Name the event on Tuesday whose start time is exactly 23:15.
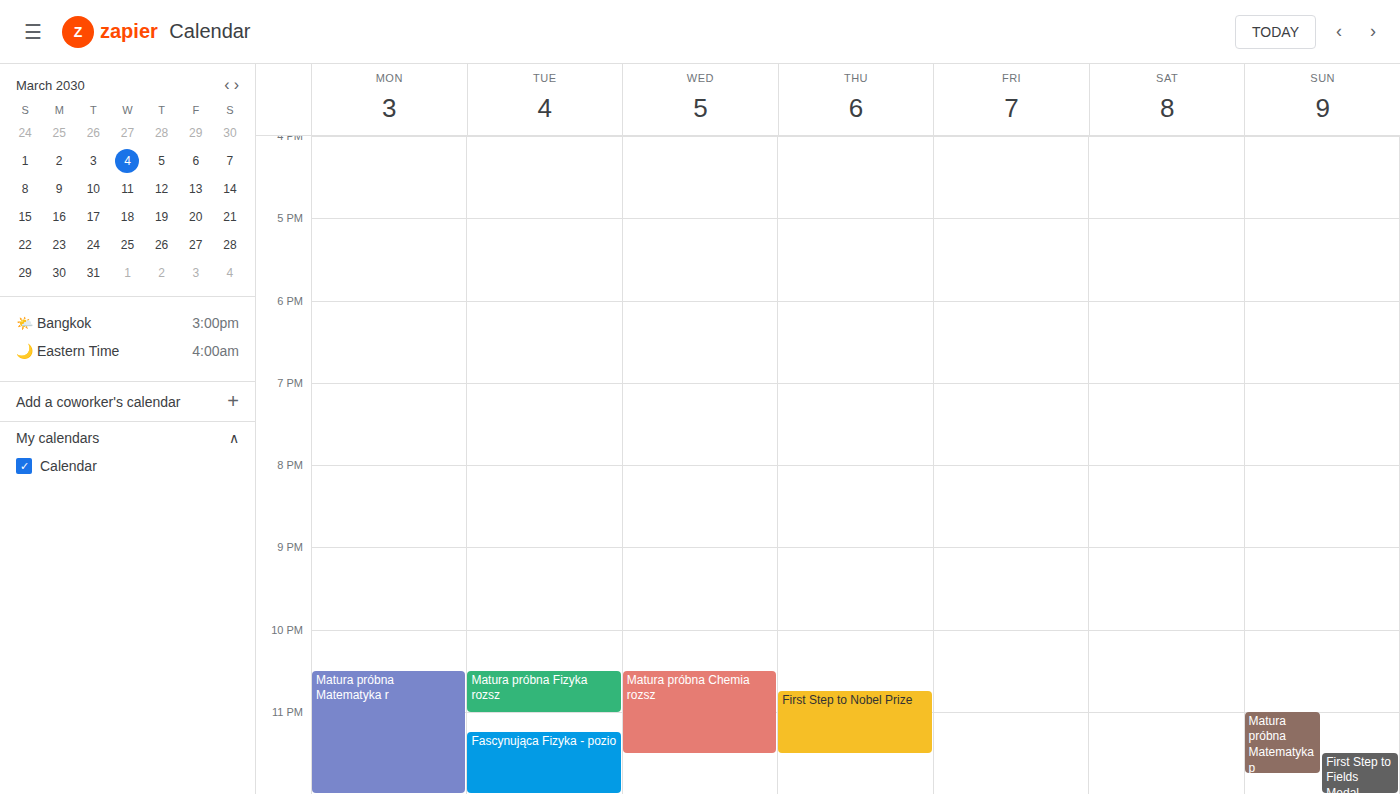
"Fascynująca Fizyka - pozio"